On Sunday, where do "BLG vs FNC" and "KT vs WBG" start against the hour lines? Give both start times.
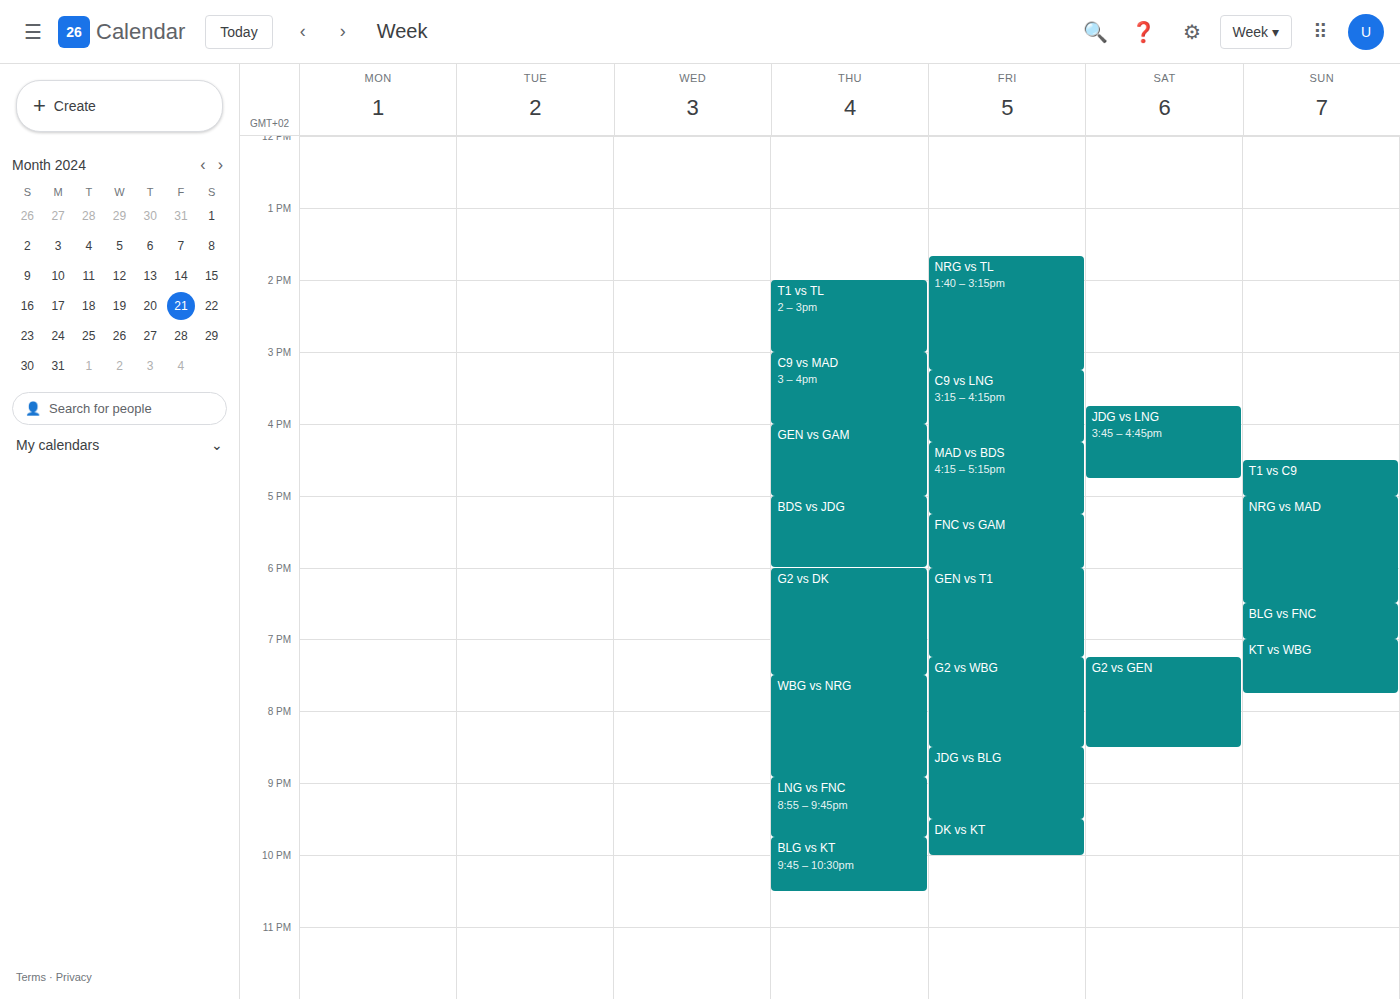
"BLG vs FNC": 6:30 PM, halfway between the 6 PM and 7 PM lines. "KT vs WBG": 7:00 PM, exactly on the 7 PM line.